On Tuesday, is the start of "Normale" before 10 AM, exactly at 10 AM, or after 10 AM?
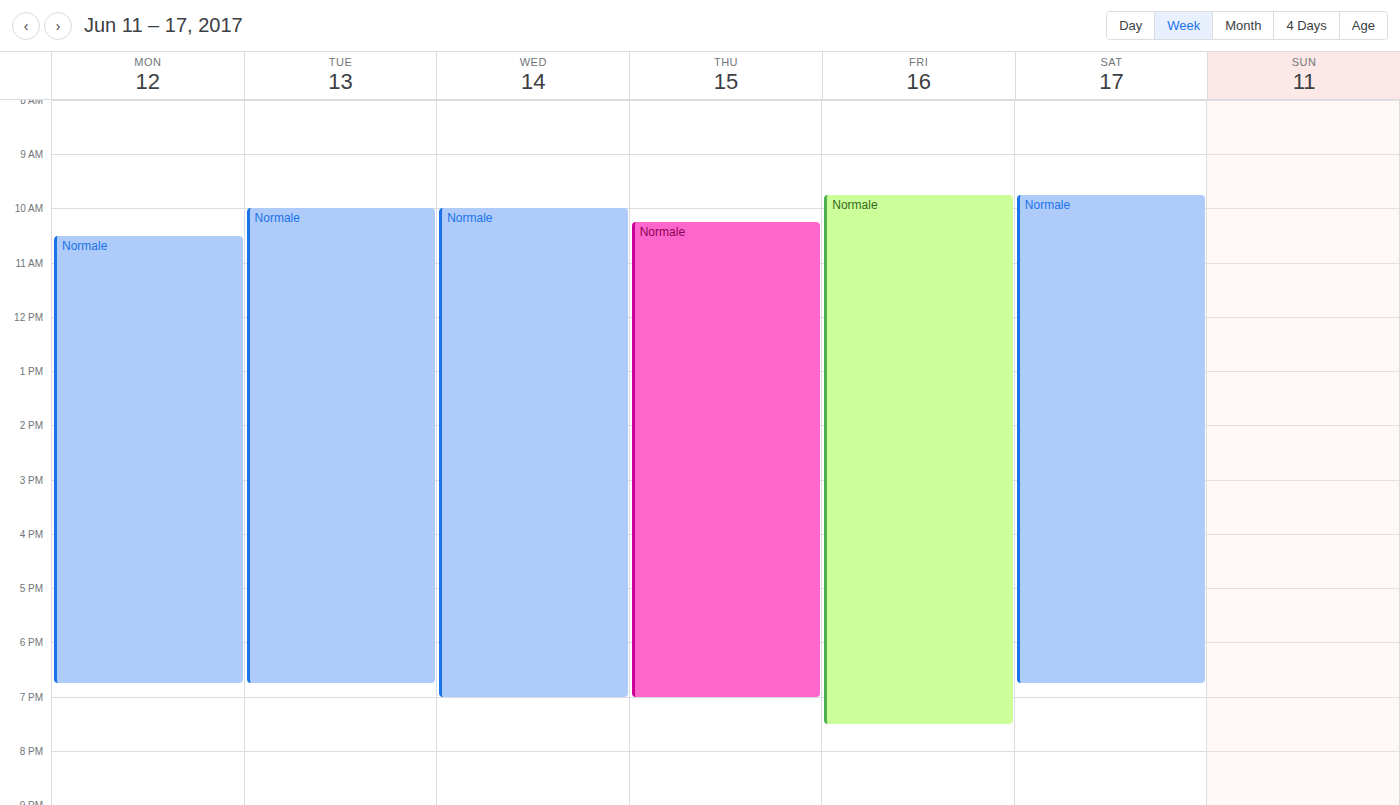
10:00 AM -- exactly at 10 AM, on the 10 AM line.